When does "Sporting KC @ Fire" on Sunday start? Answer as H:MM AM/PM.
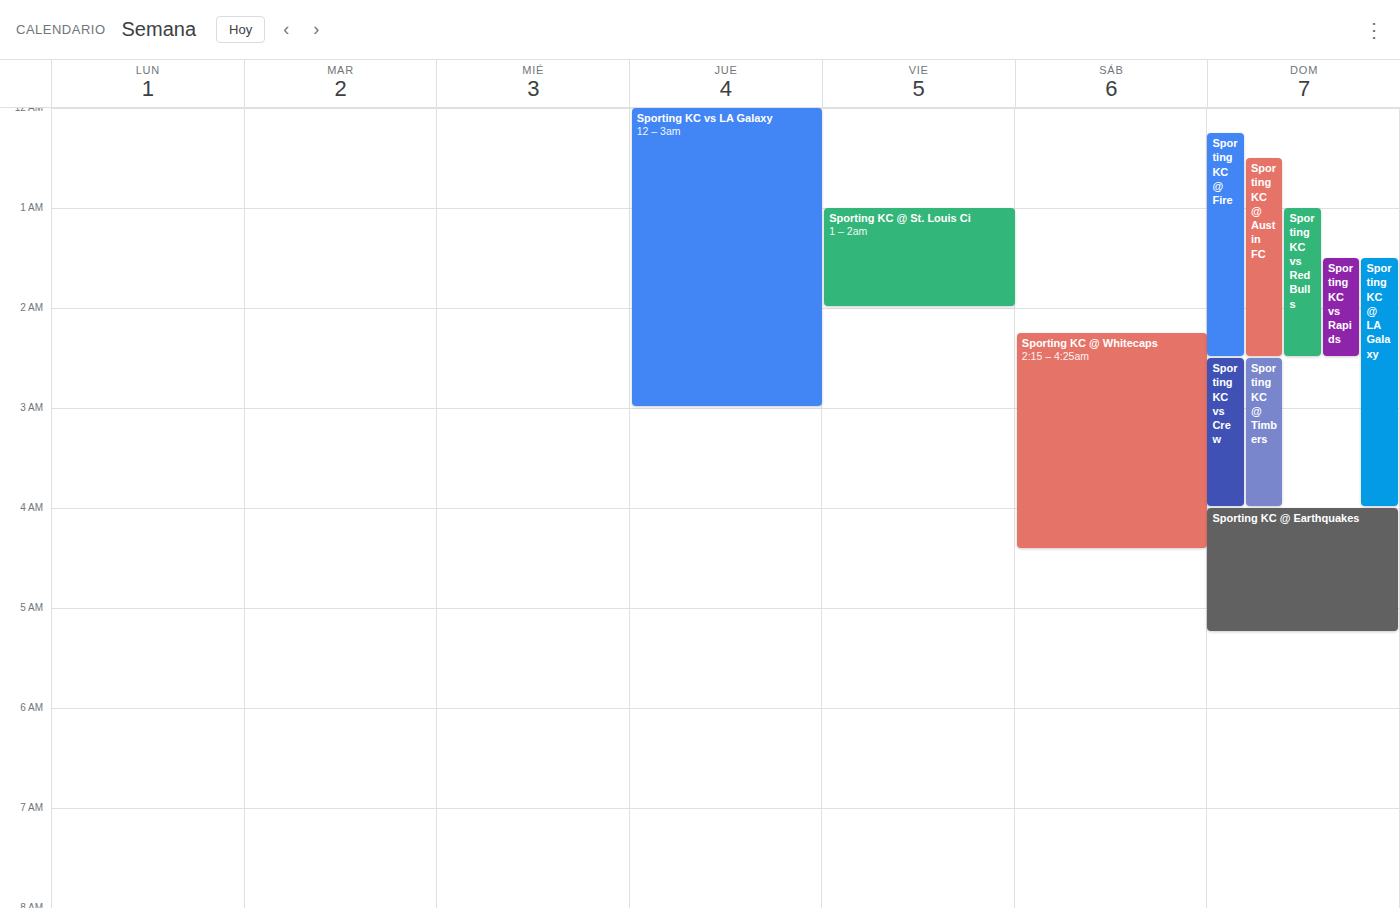
12:15 AM